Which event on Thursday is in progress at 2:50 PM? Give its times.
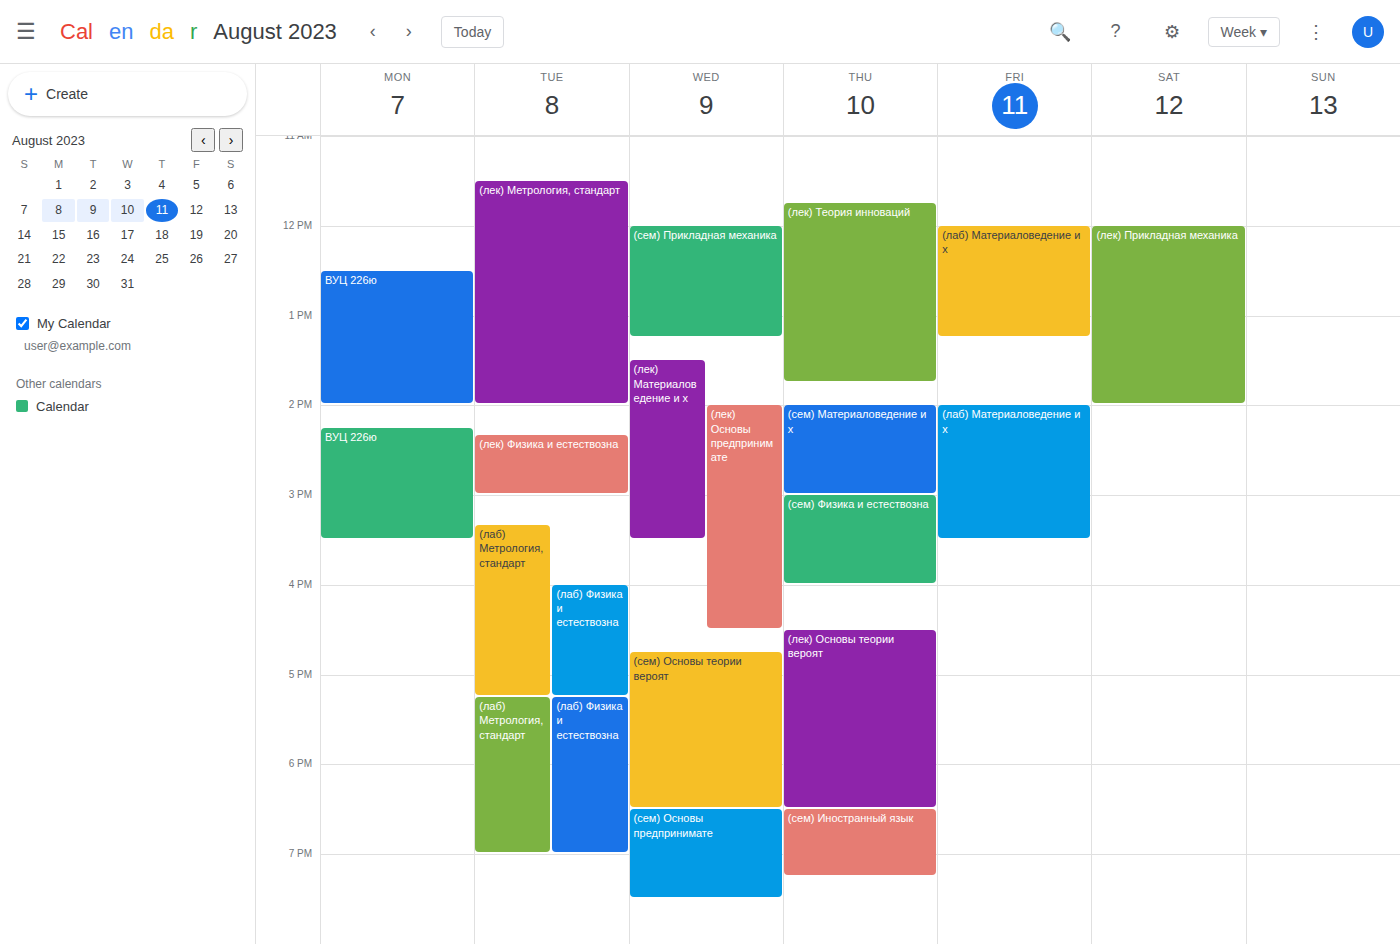
"(сем) Материаловедение и х", 2:00 PM to 3:00 PM